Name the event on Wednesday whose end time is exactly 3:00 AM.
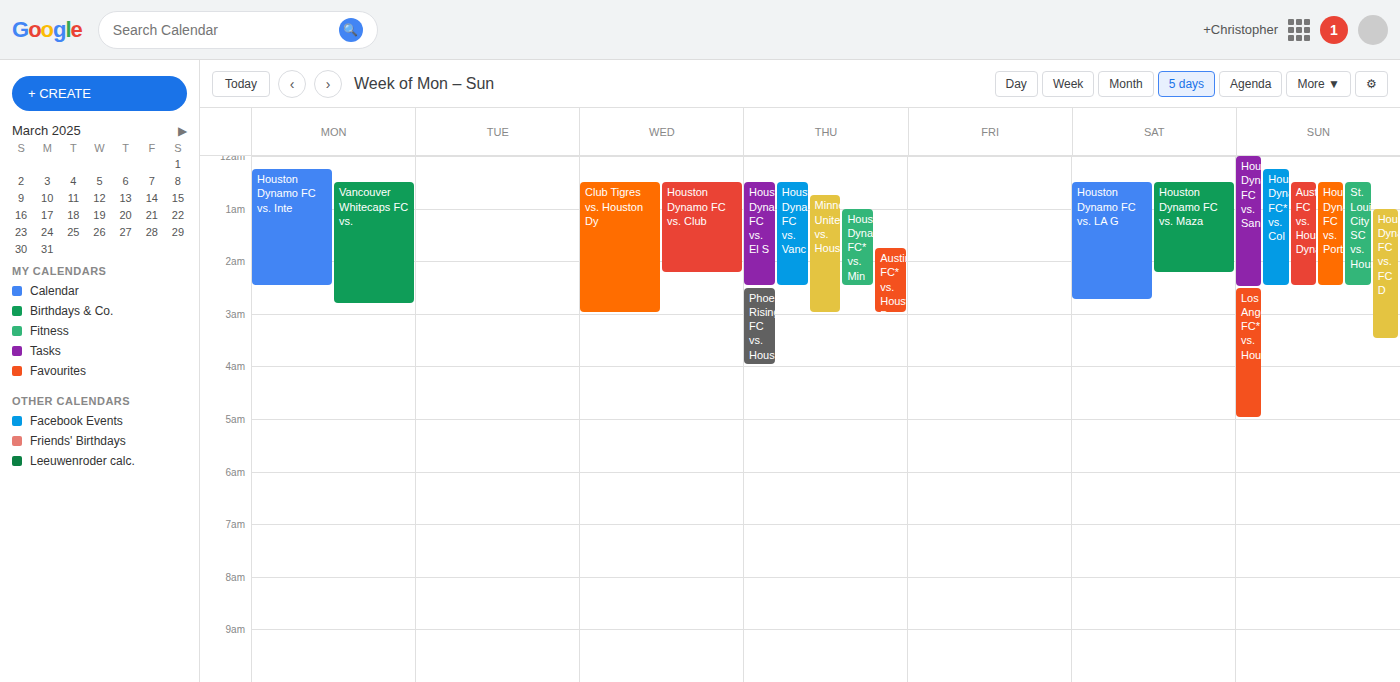
"Club Tigres vs. Houston Dy"